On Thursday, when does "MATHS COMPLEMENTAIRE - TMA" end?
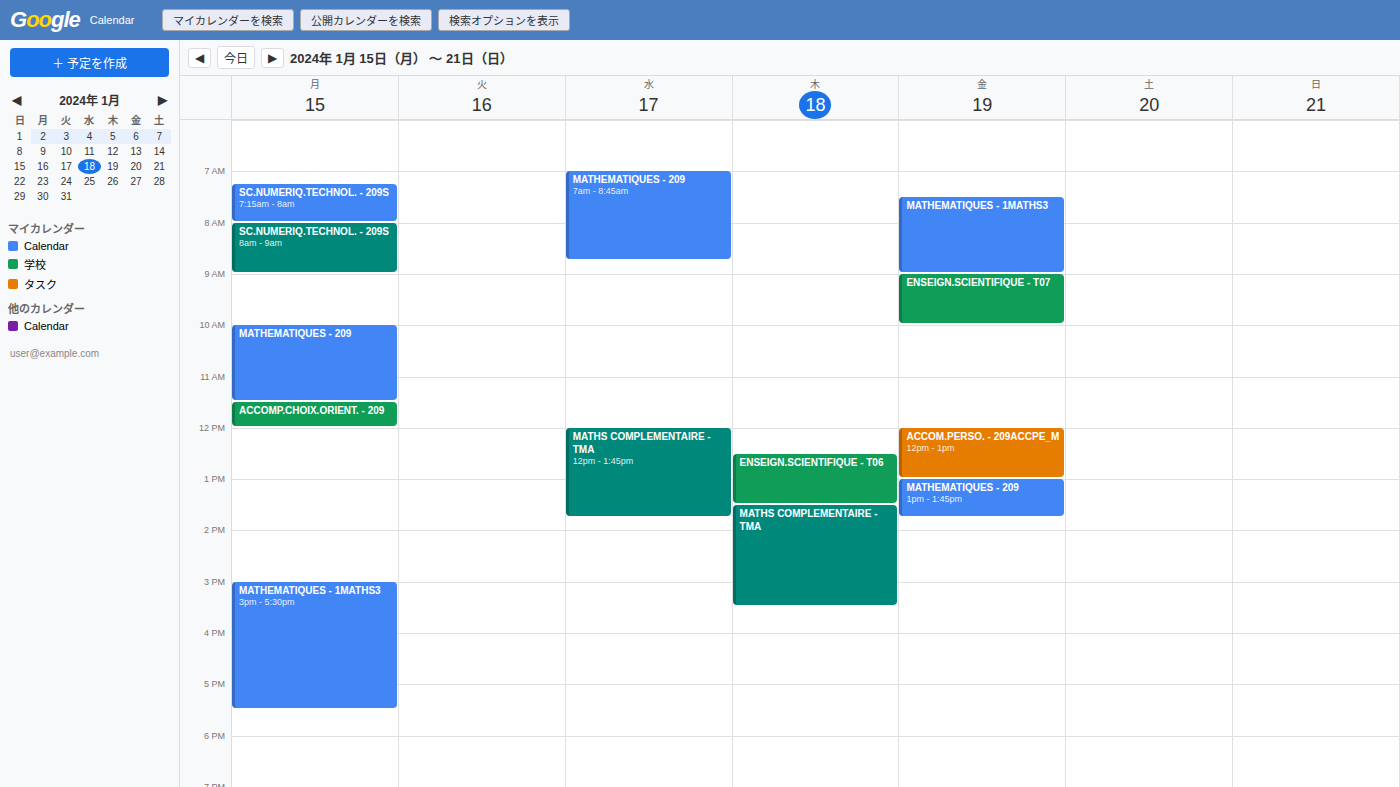
3:30 PM